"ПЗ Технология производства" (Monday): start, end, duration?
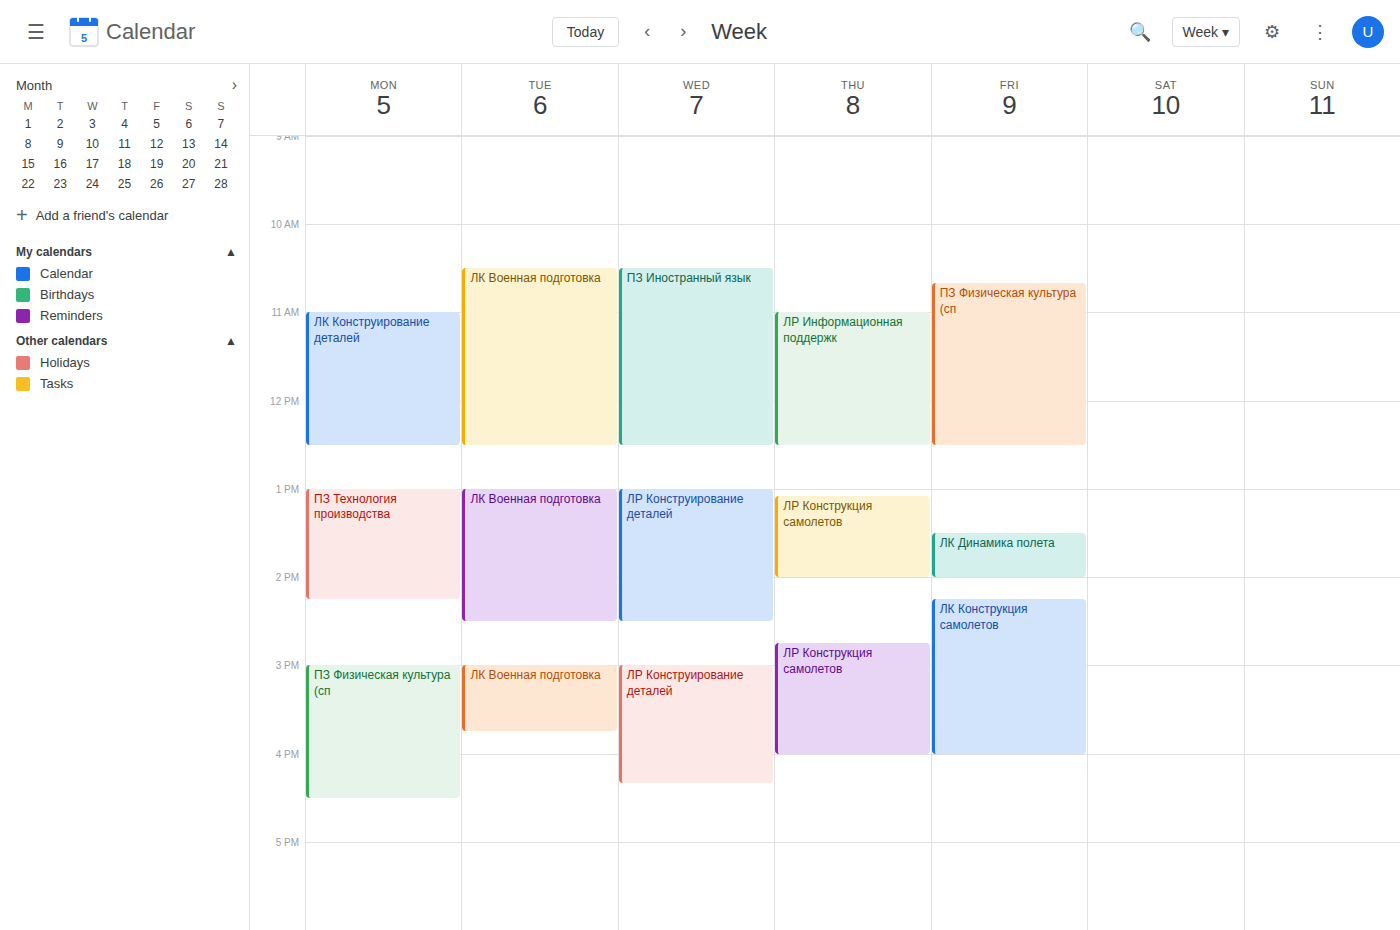
1:00 PM to 2:15 PM, 1 hour 15 minutes